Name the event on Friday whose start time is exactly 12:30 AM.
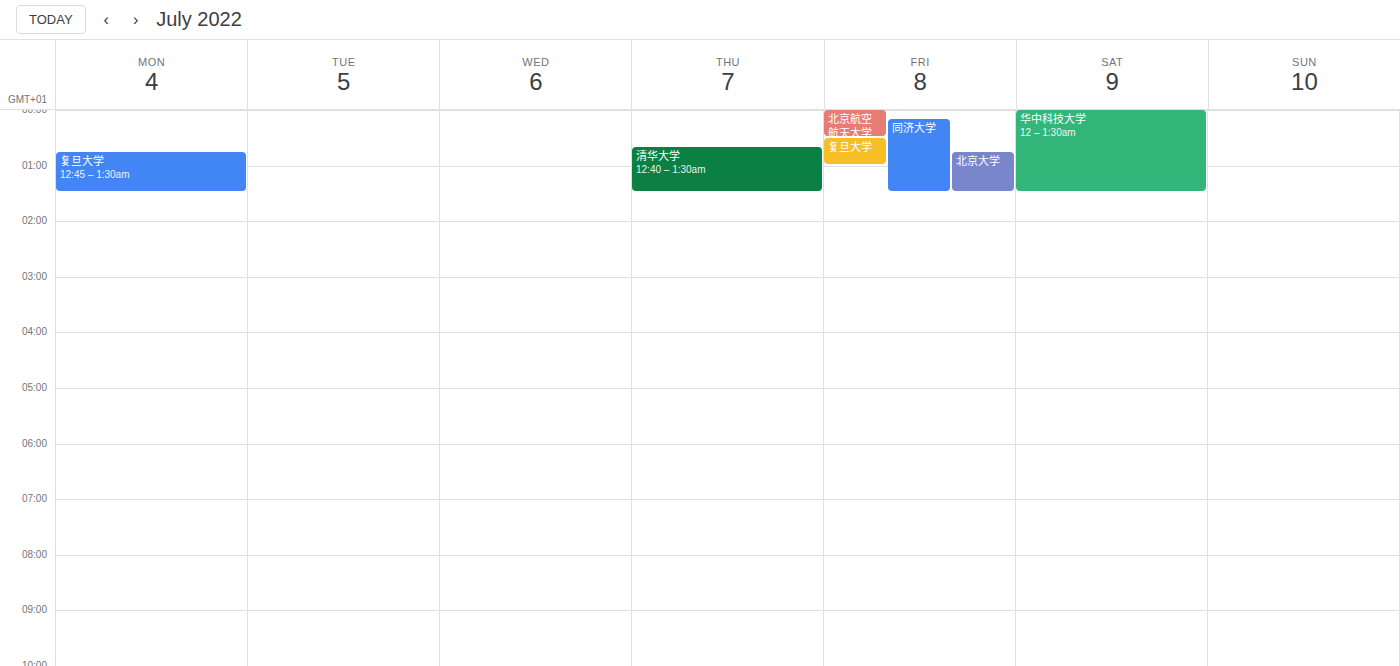
"复旦大学"